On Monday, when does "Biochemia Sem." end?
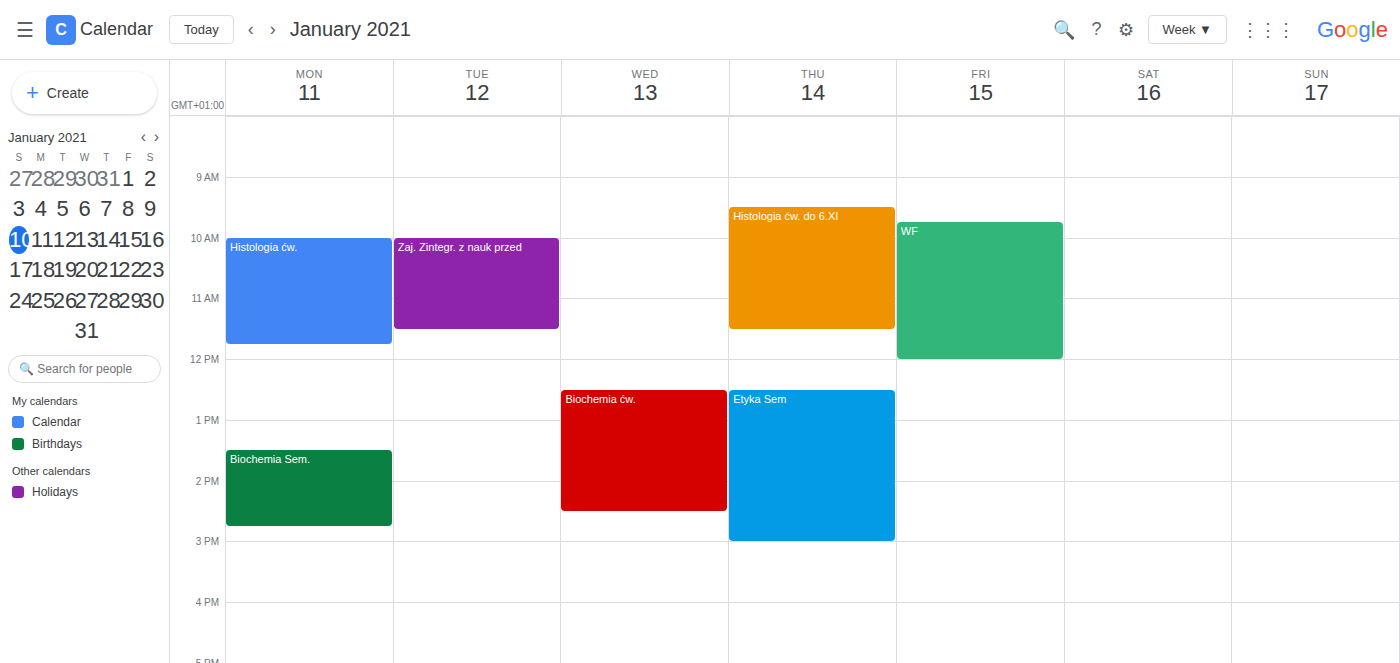
2:45 PM